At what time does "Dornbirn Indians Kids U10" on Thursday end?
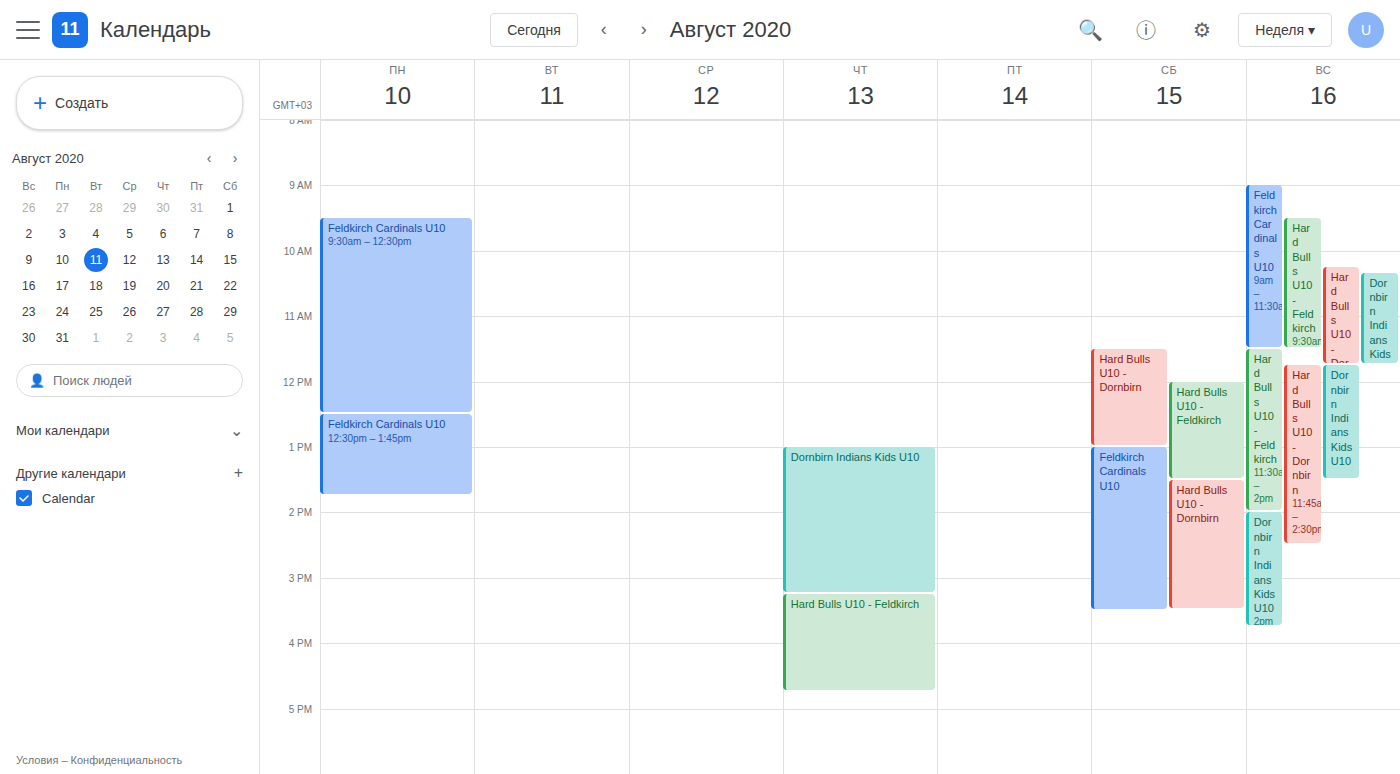
3:15 PM